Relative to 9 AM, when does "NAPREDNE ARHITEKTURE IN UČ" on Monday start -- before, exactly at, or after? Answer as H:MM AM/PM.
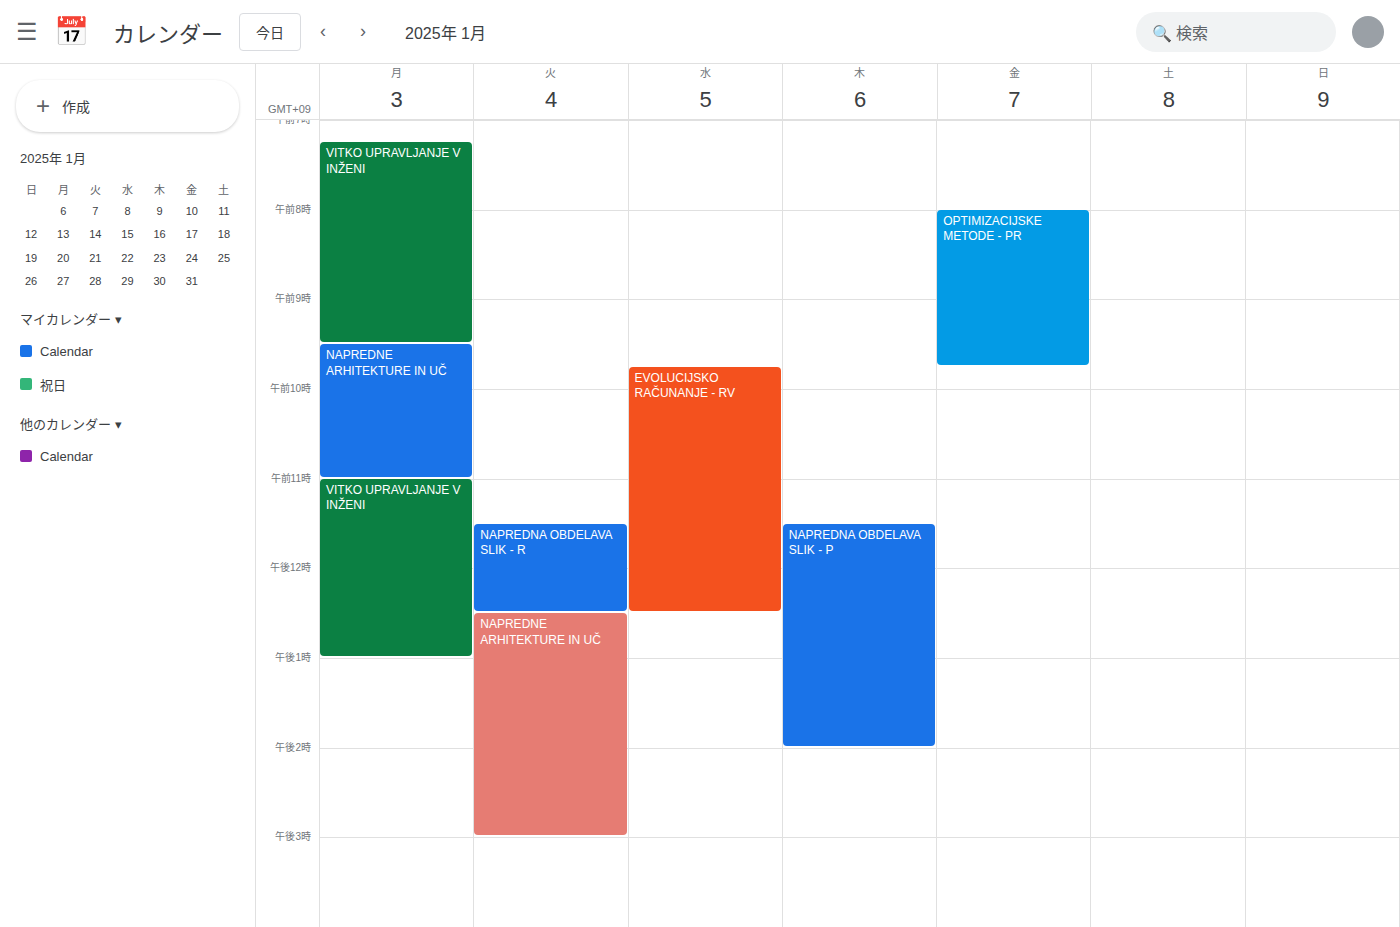
9:30 AM -- after 9 AM, 30 minutes below the 9 AM line.